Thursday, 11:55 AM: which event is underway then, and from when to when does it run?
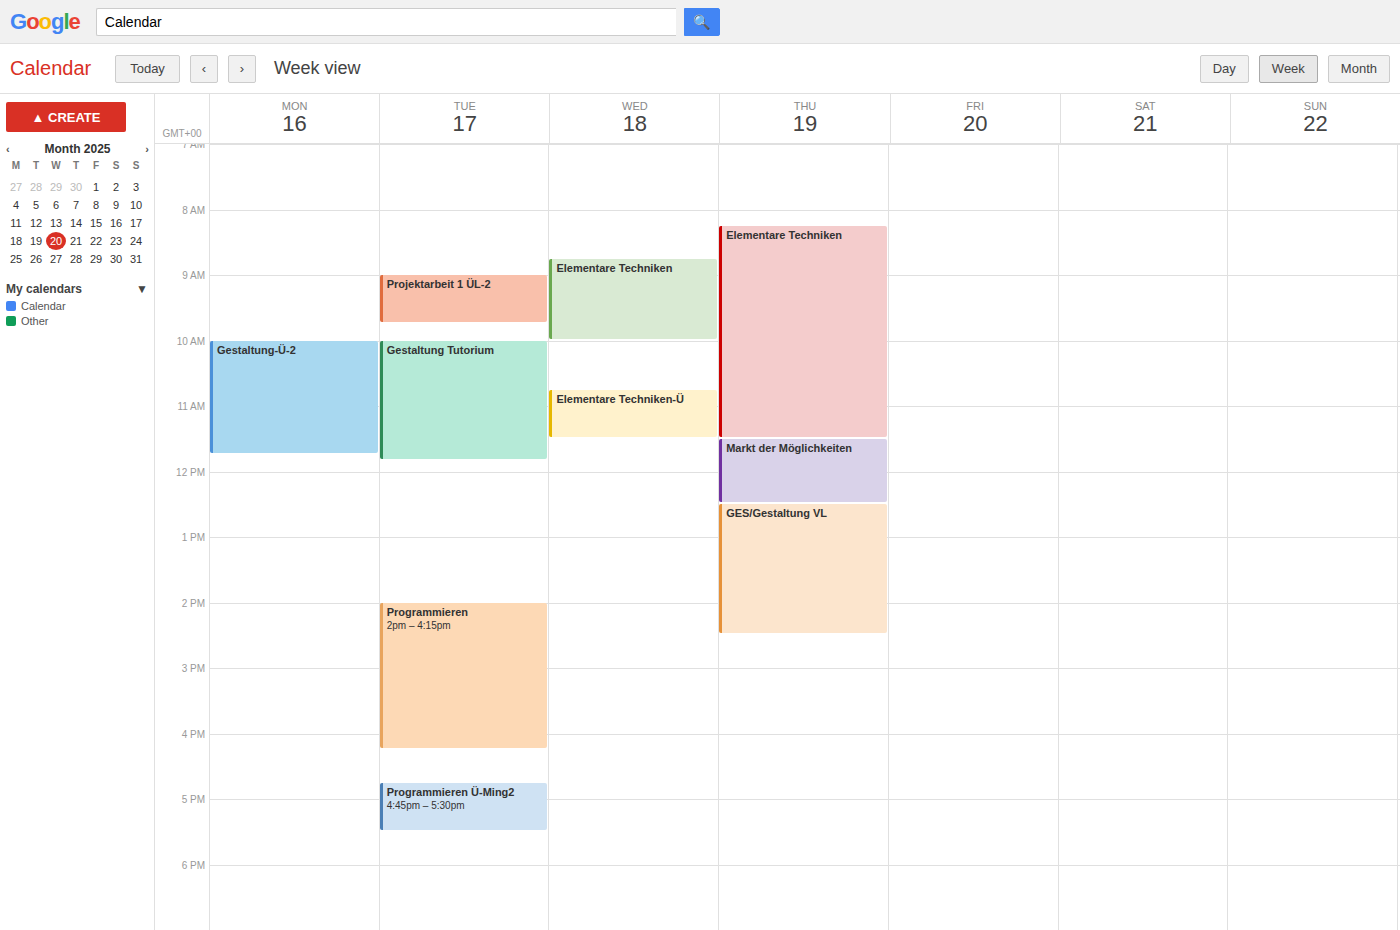
"Markt der Möglichkeiten", 11:30 AM to 12:30 PM